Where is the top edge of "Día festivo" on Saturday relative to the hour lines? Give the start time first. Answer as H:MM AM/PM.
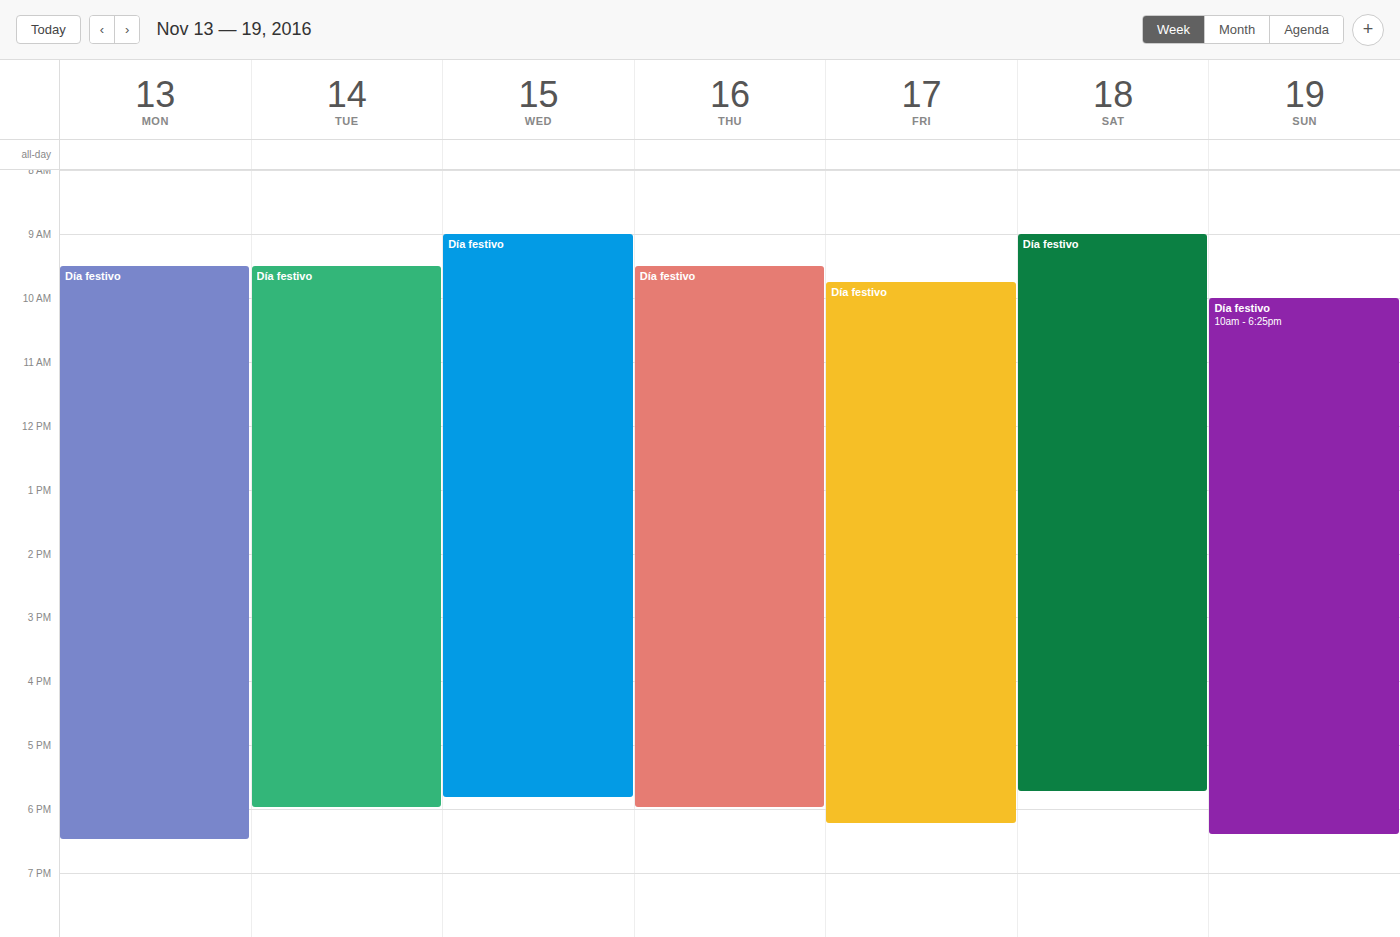
9:00 AM -- exactly on the 9 AM line.